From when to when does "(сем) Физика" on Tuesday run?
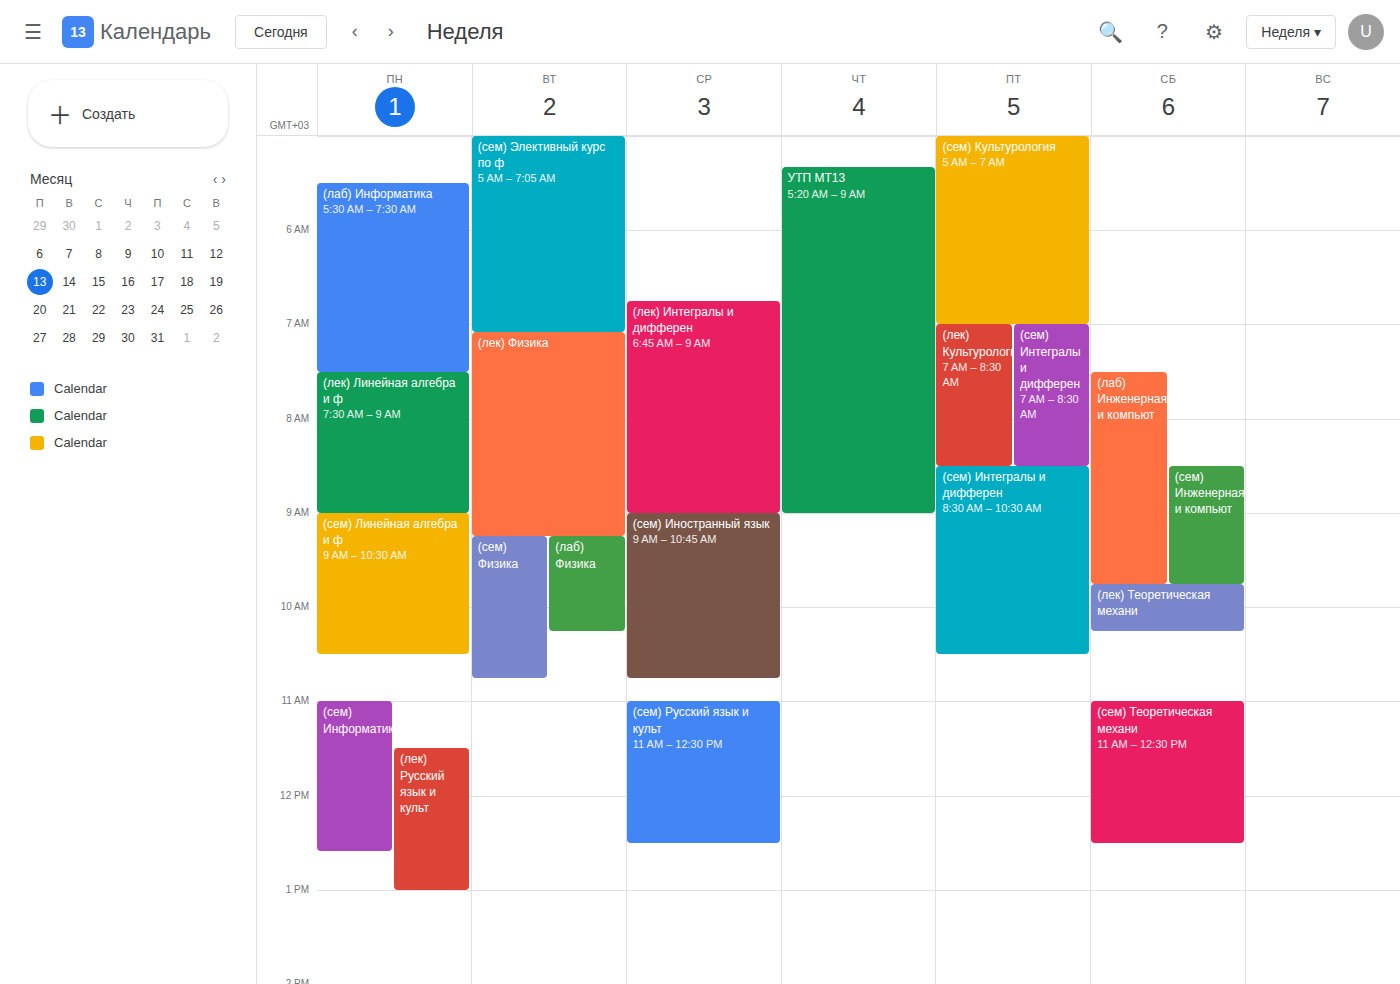
9:15 AM to 10:45 AM